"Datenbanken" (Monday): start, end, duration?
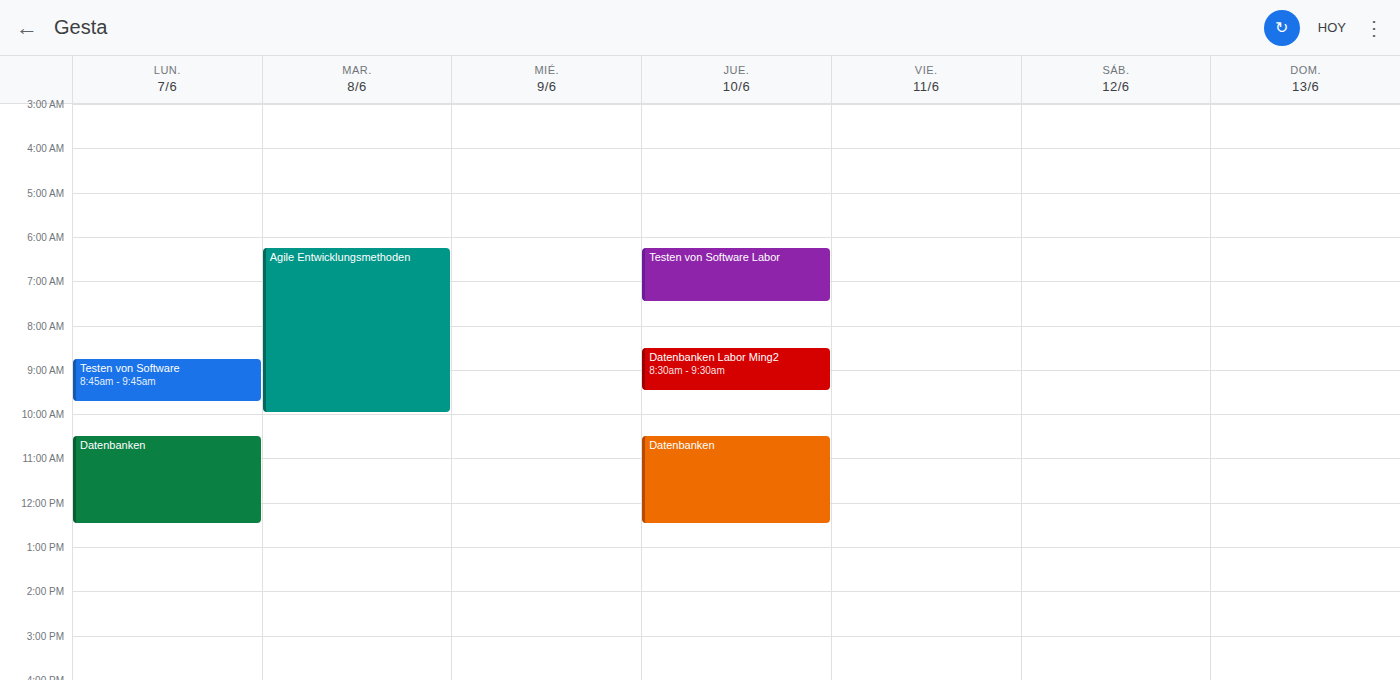
10:30 AM to 12:30 PM, 2 hours